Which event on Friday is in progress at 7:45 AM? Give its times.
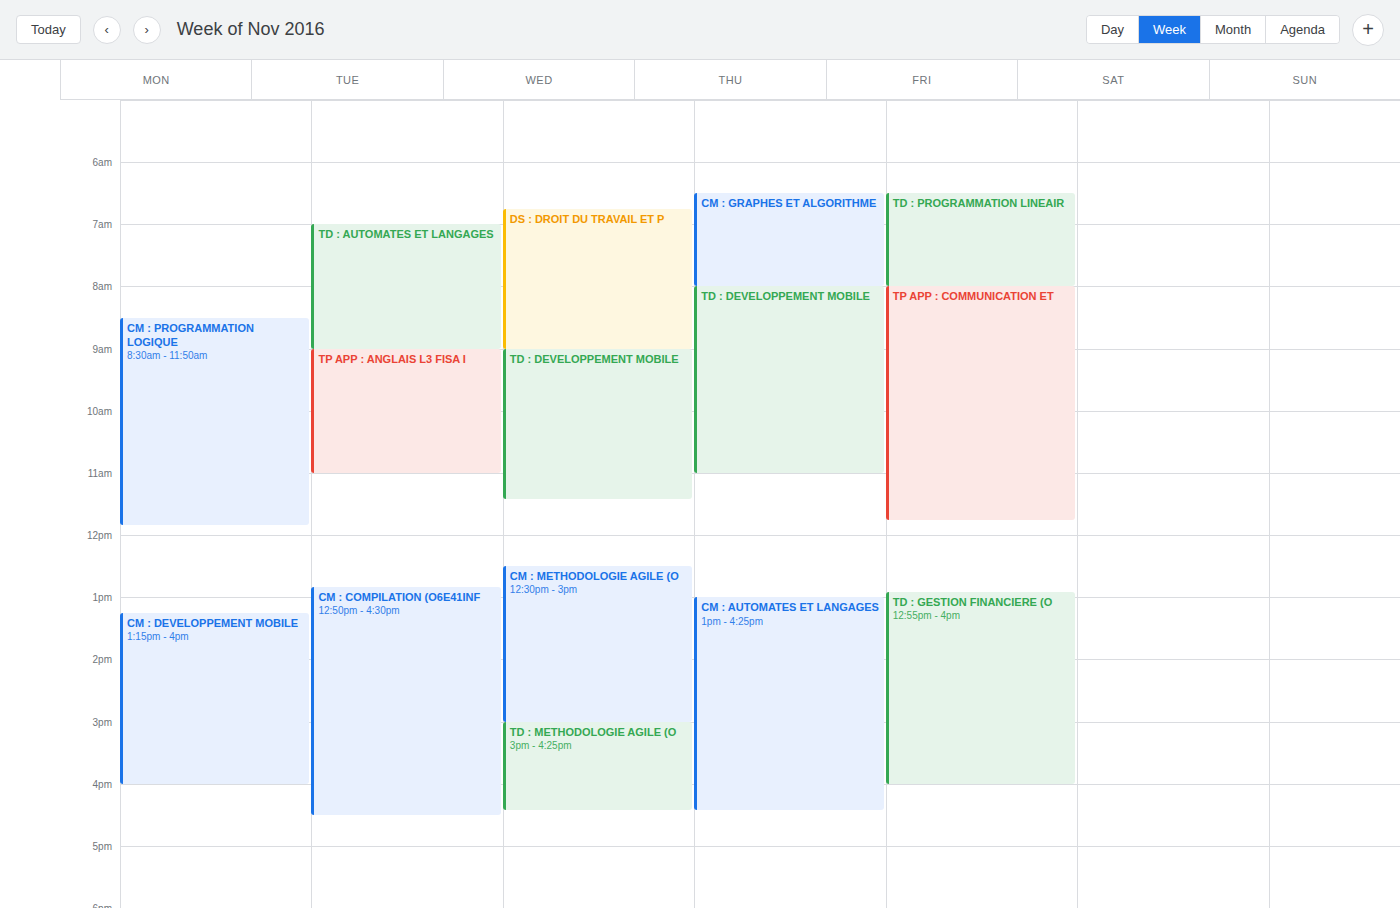
"TD : PROGRAMMATION LINEAIR", 6:30 AM to 8:00 AM